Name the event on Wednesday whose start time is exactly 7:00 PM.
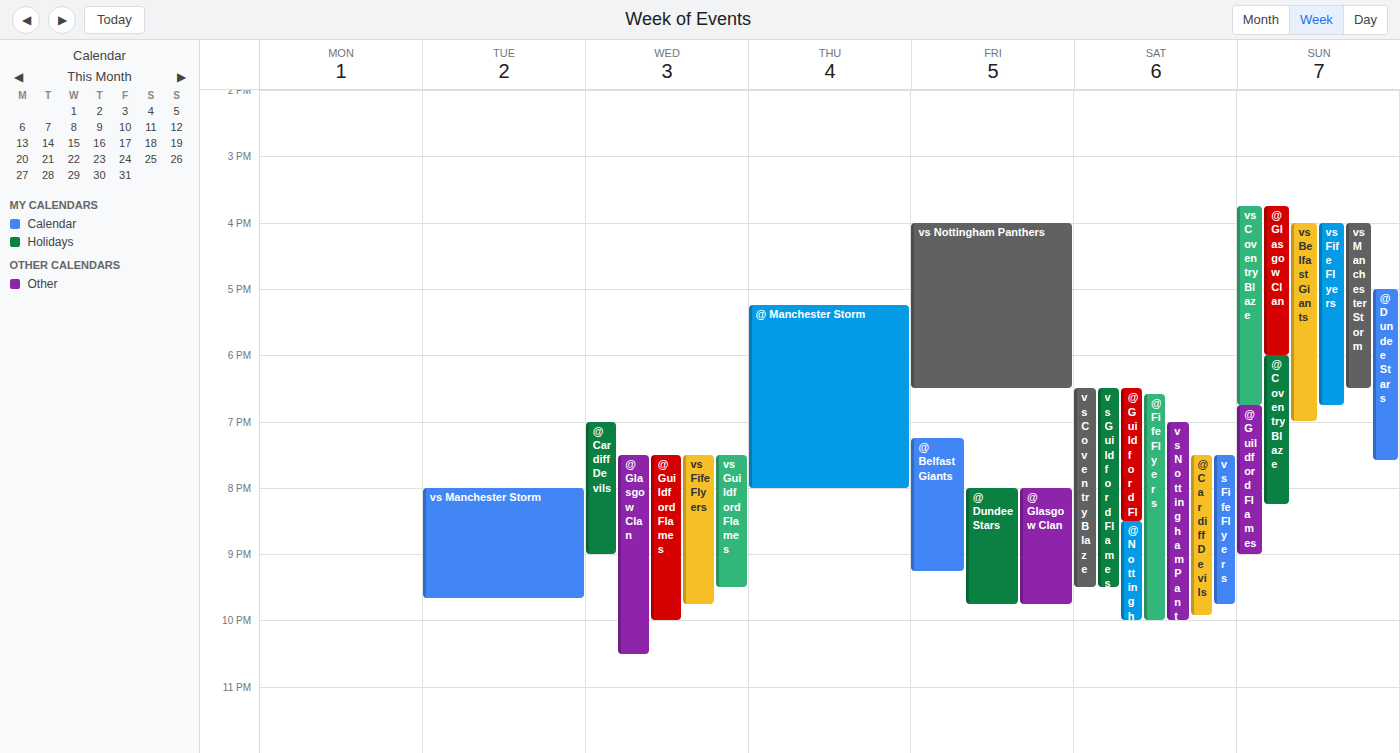
"@ Cardiff Devils"